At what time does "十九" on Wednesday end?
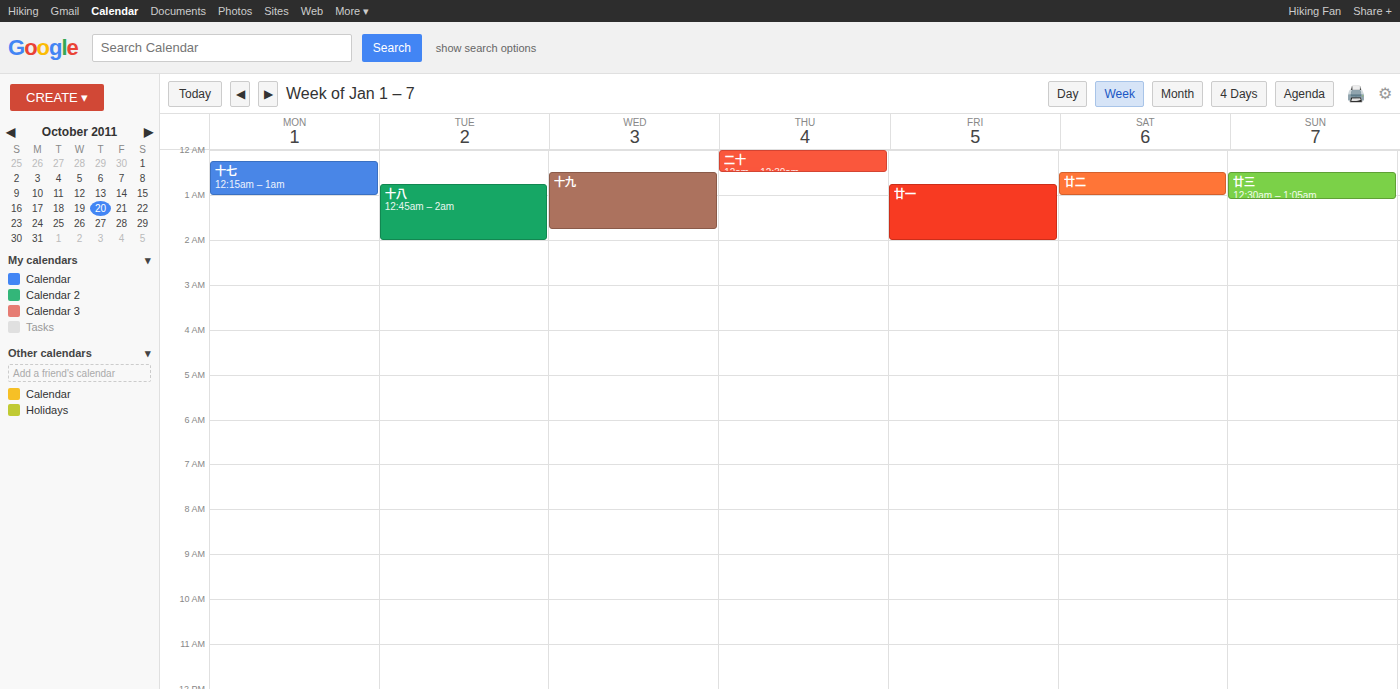
1:45 AM